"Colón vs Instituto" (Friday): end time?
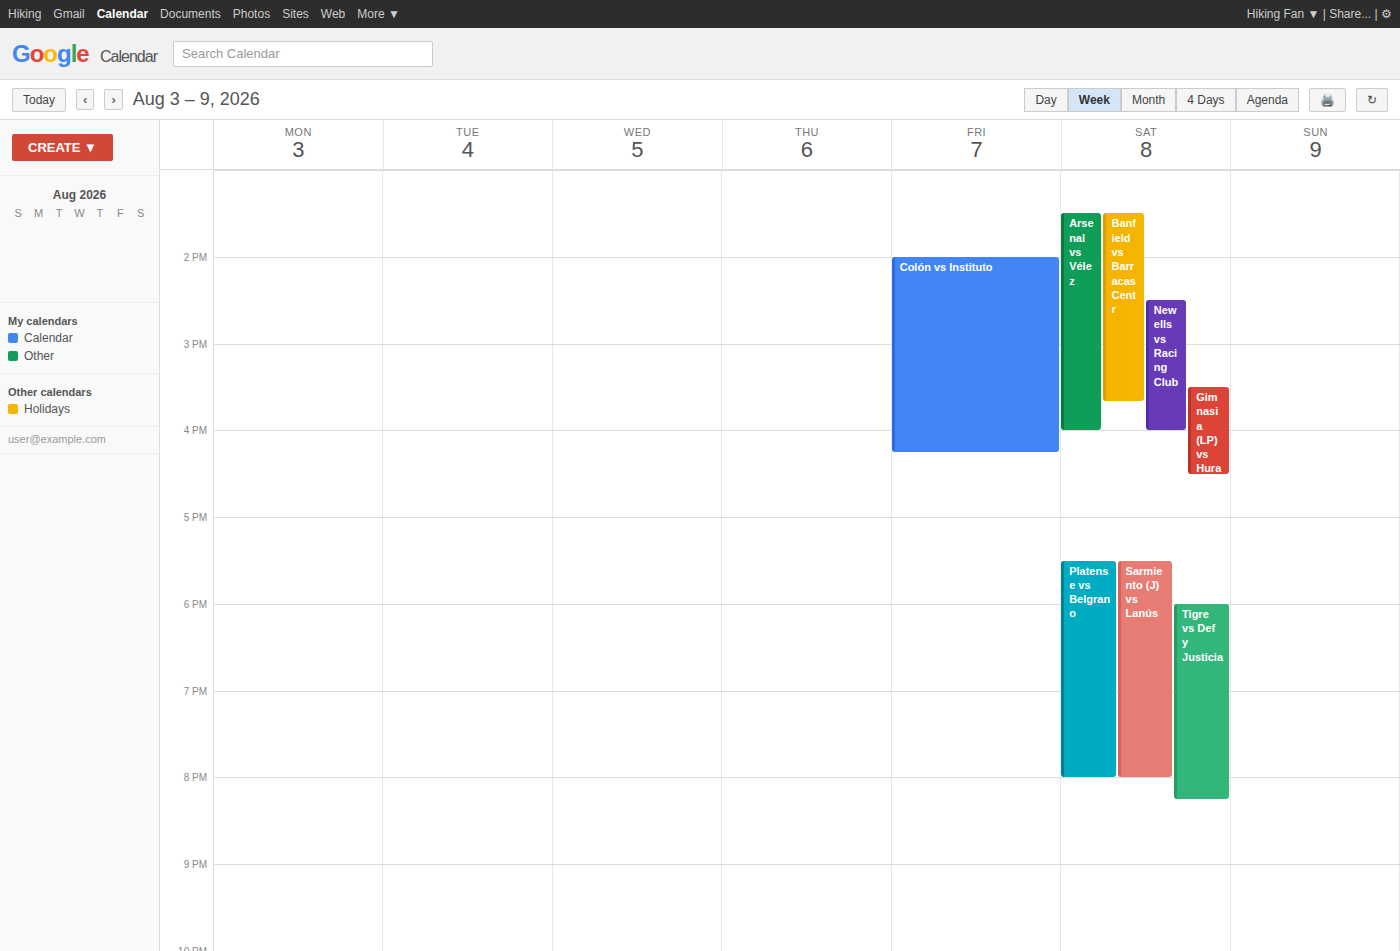
4:15 PM